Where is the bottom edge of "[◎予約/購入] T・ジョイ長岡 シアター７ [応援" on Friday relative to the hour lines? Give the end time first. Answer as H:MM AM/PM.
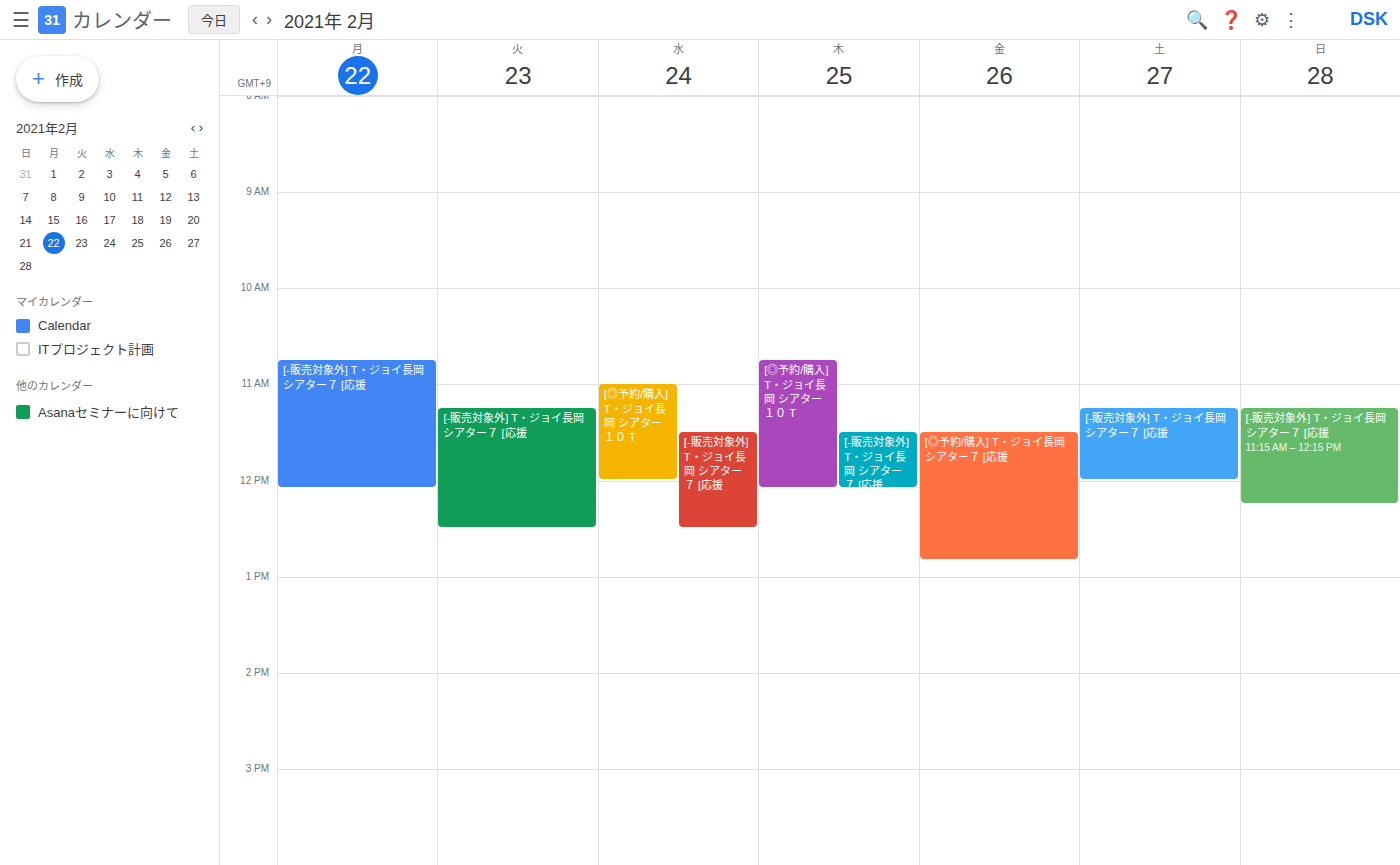
12:50 PM -- neither: 50 minutes below the 12 PM line and 10 minutes above the 1 PM line.